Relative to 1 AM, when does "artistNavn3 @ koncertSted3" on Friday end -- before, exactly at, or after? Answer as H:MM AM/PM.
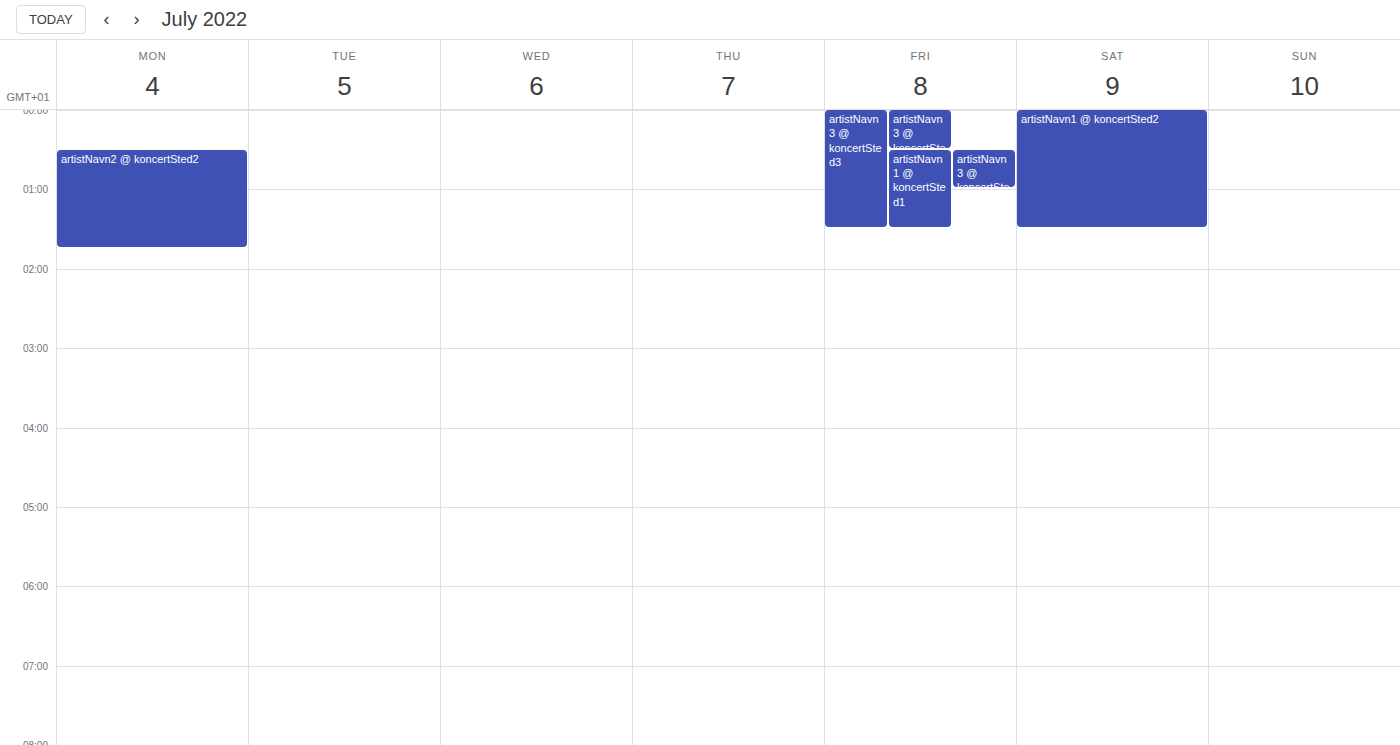
1:30 AM -- after 1 AM, 30 minutes below the 1 AM line.